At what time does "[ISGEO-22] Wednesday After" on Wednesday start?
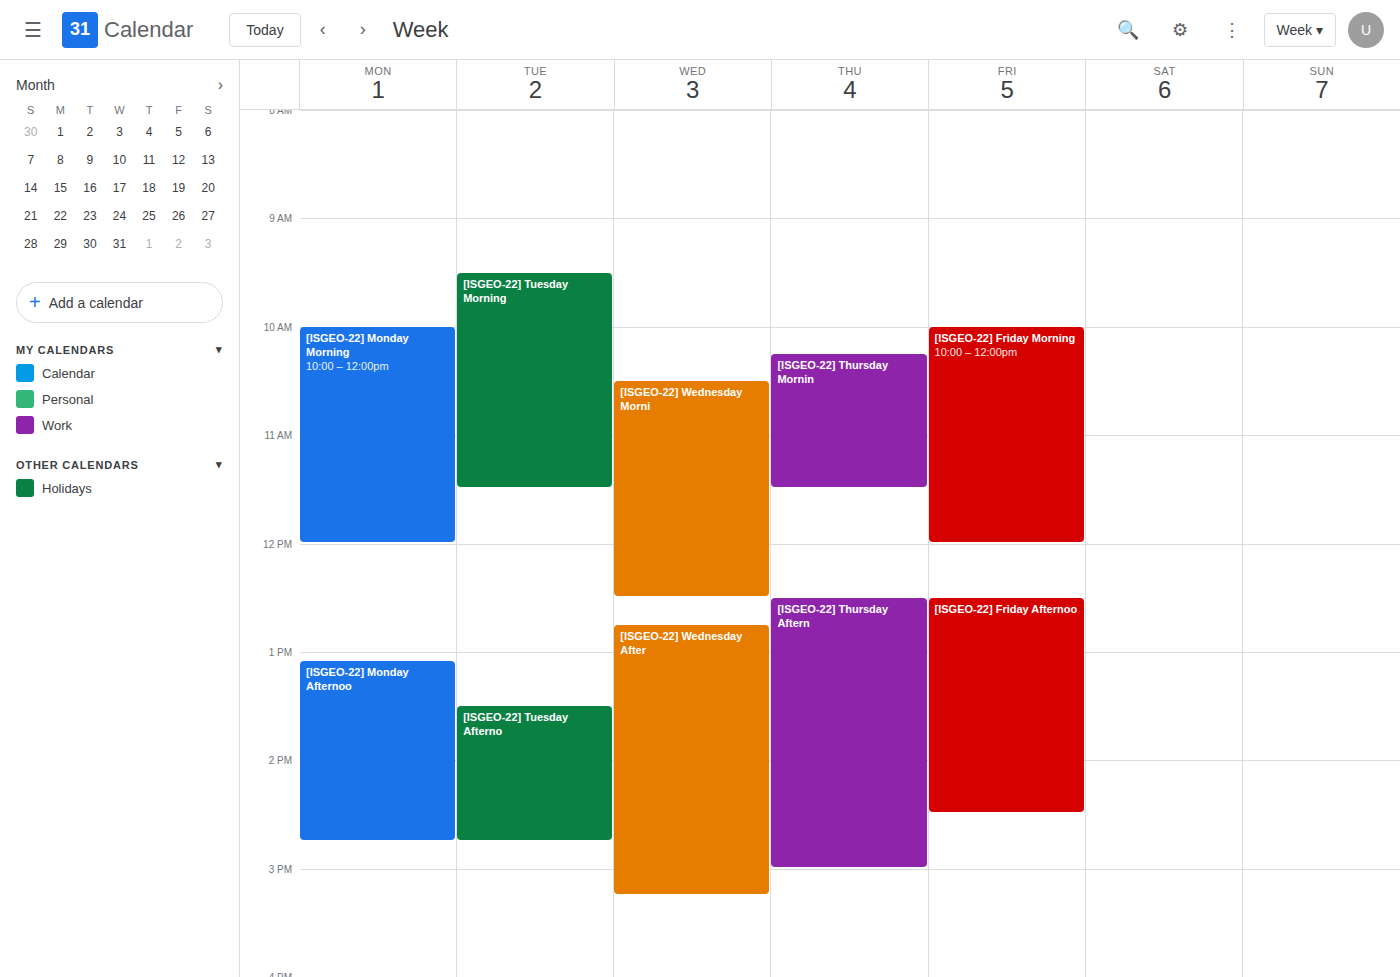
12:45 PM